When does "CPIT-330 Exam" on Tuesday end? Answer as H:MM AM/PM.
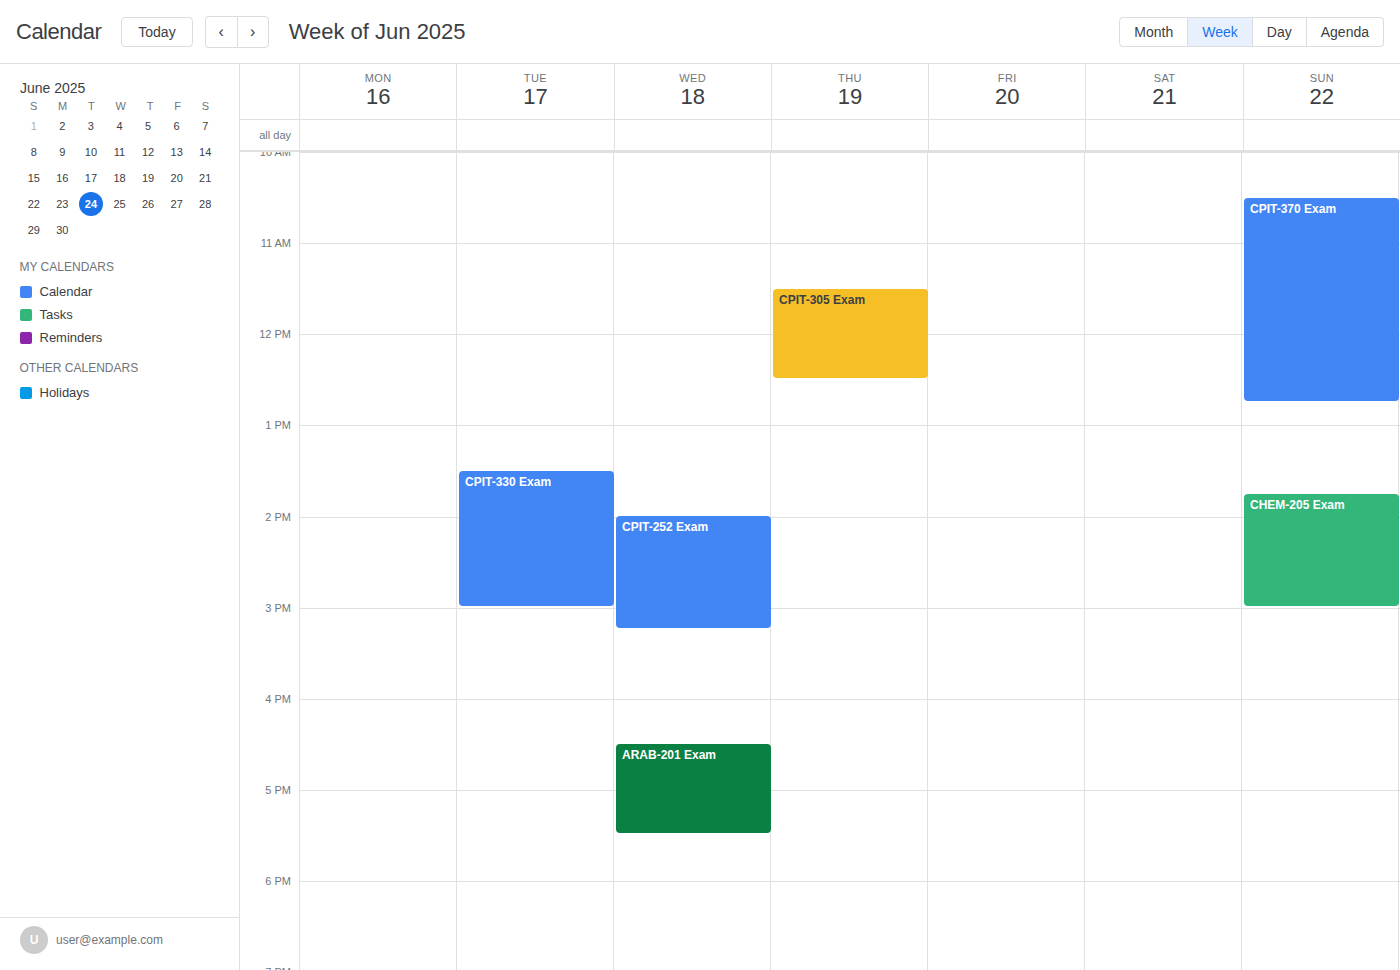
3:00 PM